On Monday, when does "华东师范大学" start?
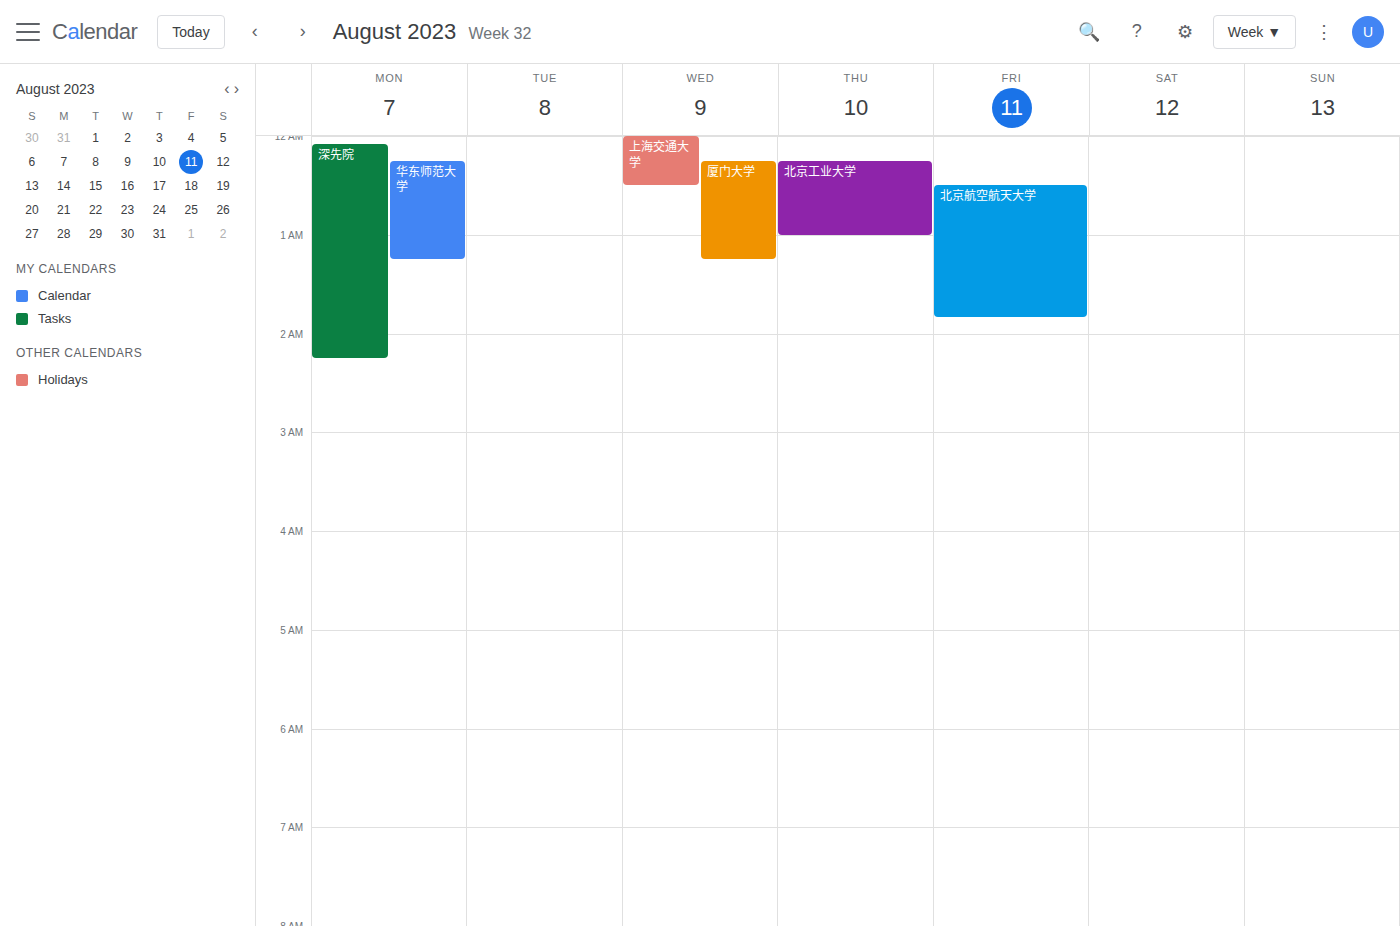
12:15 AM